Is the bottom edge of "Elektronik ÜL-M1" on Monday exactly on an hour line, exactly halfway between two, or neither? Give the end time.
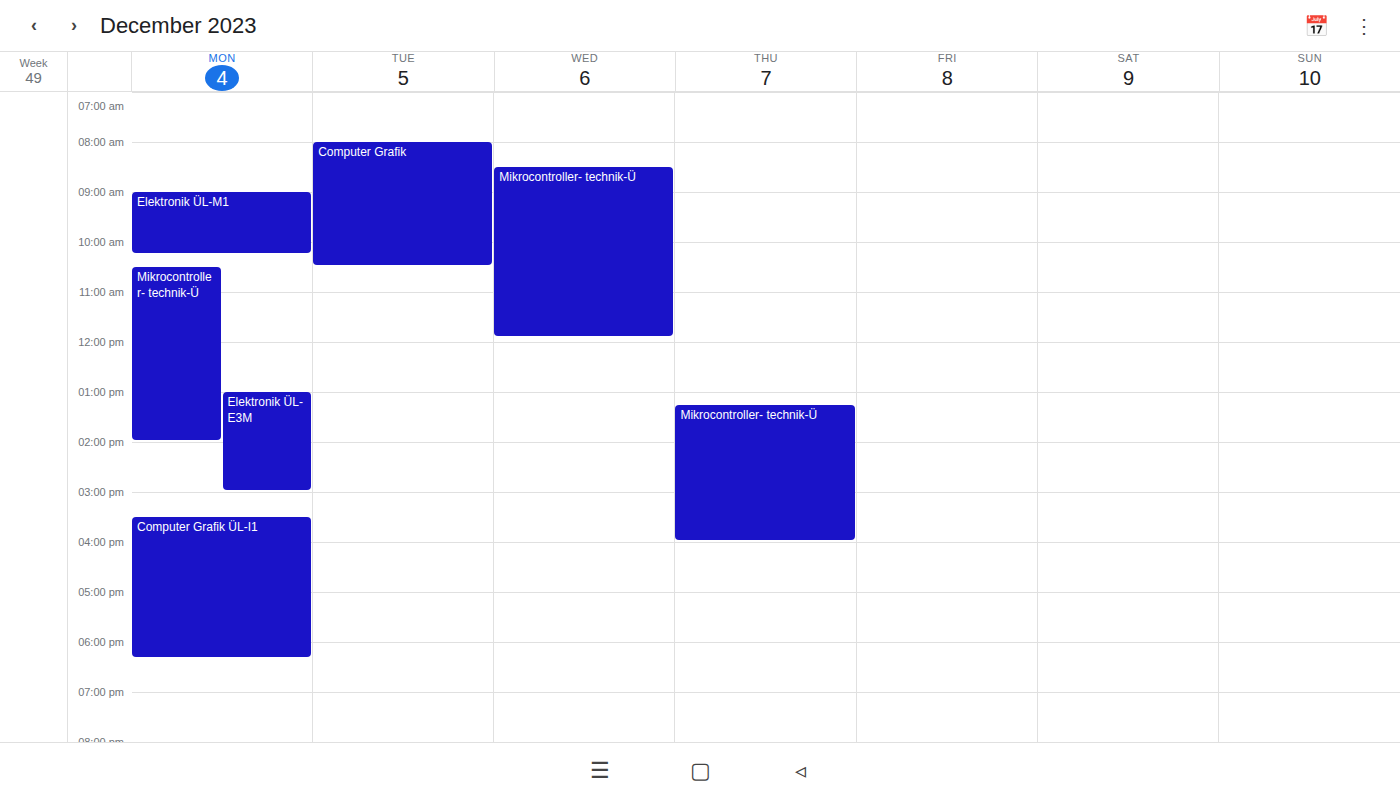
10:15 AM -- neither: a quarter of the way from the 10 AM line to the 11 AM line.